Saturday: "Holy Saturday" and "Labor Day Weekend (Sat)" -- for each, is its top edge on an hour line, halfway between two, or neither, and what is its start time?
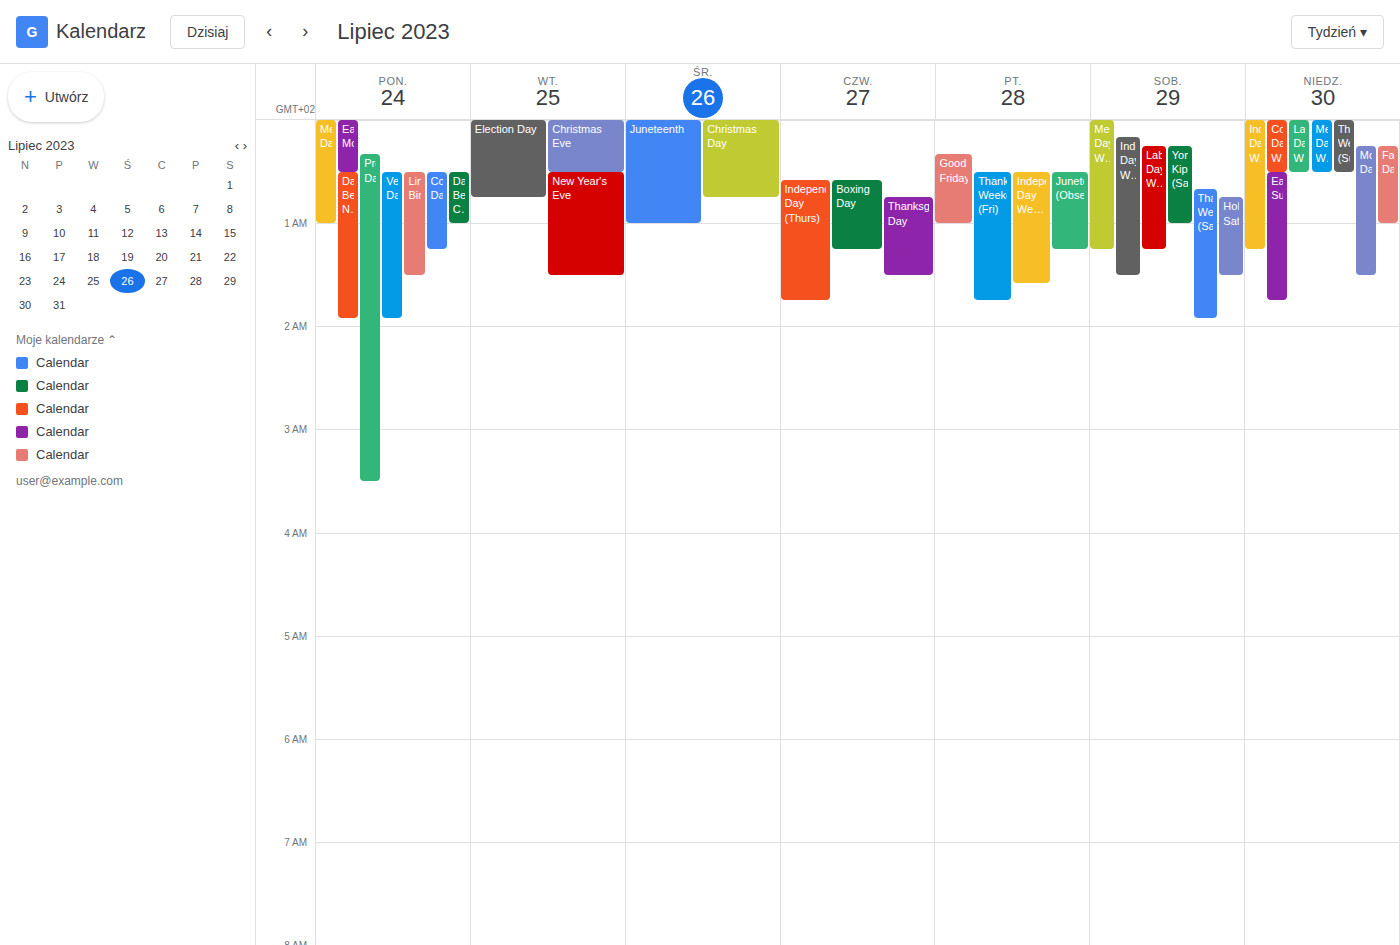
"Holy Saturday": 12:45 AM, neither: three quarters of the way from the 12 AM line to the 1 AM line. "Labor Day Weekend (Sat)": 12:15 AM, neither: a quarter of the way from the 12 AM line to the 1 AM line.